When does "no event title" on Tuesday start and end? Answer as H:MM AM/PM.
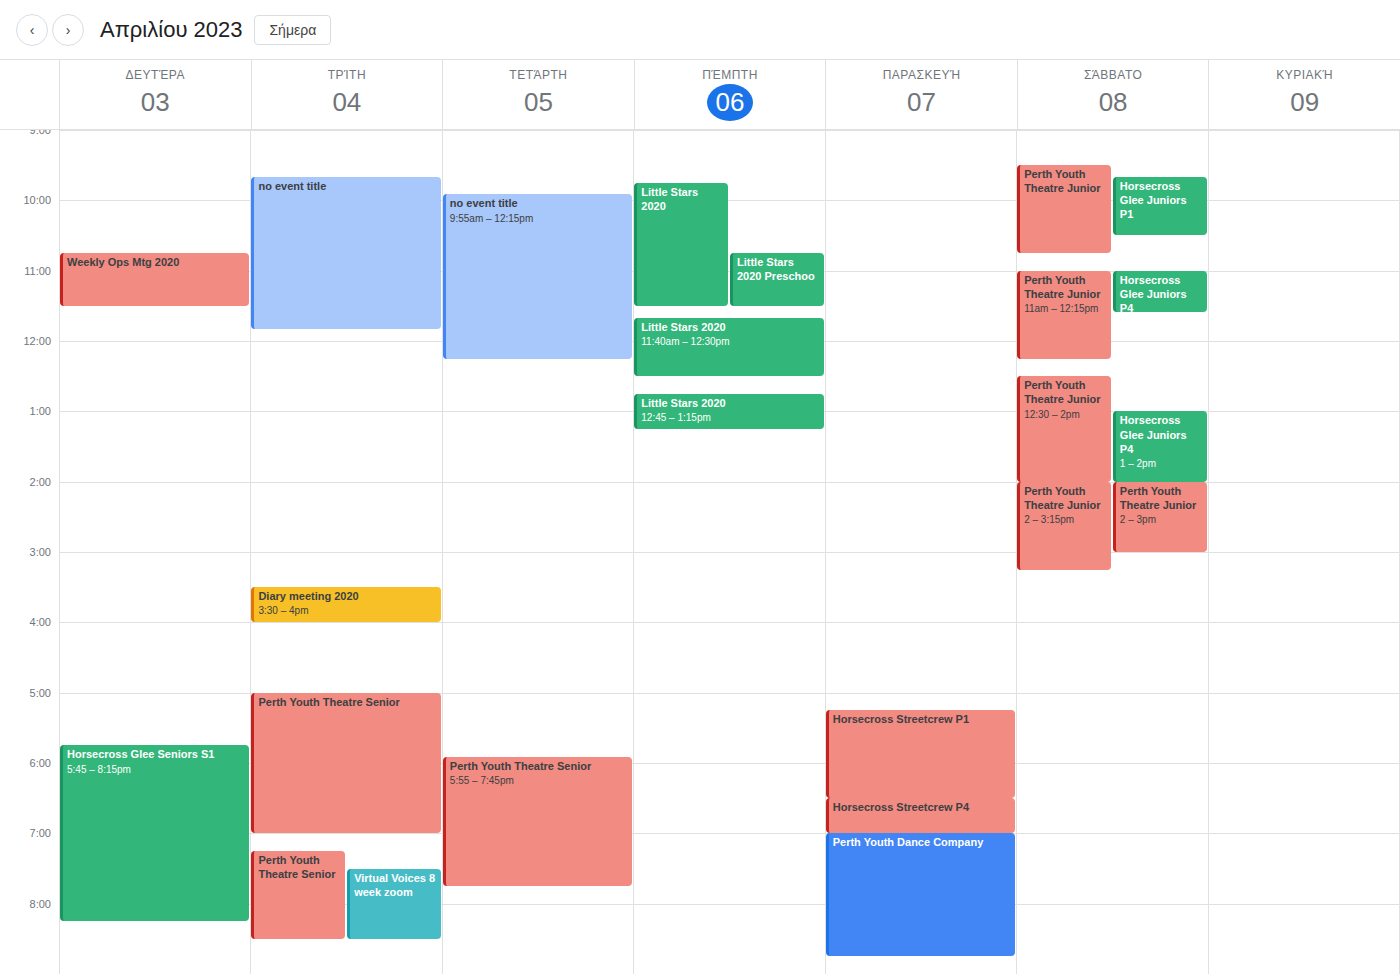
9:40 AM to 11:50 AM